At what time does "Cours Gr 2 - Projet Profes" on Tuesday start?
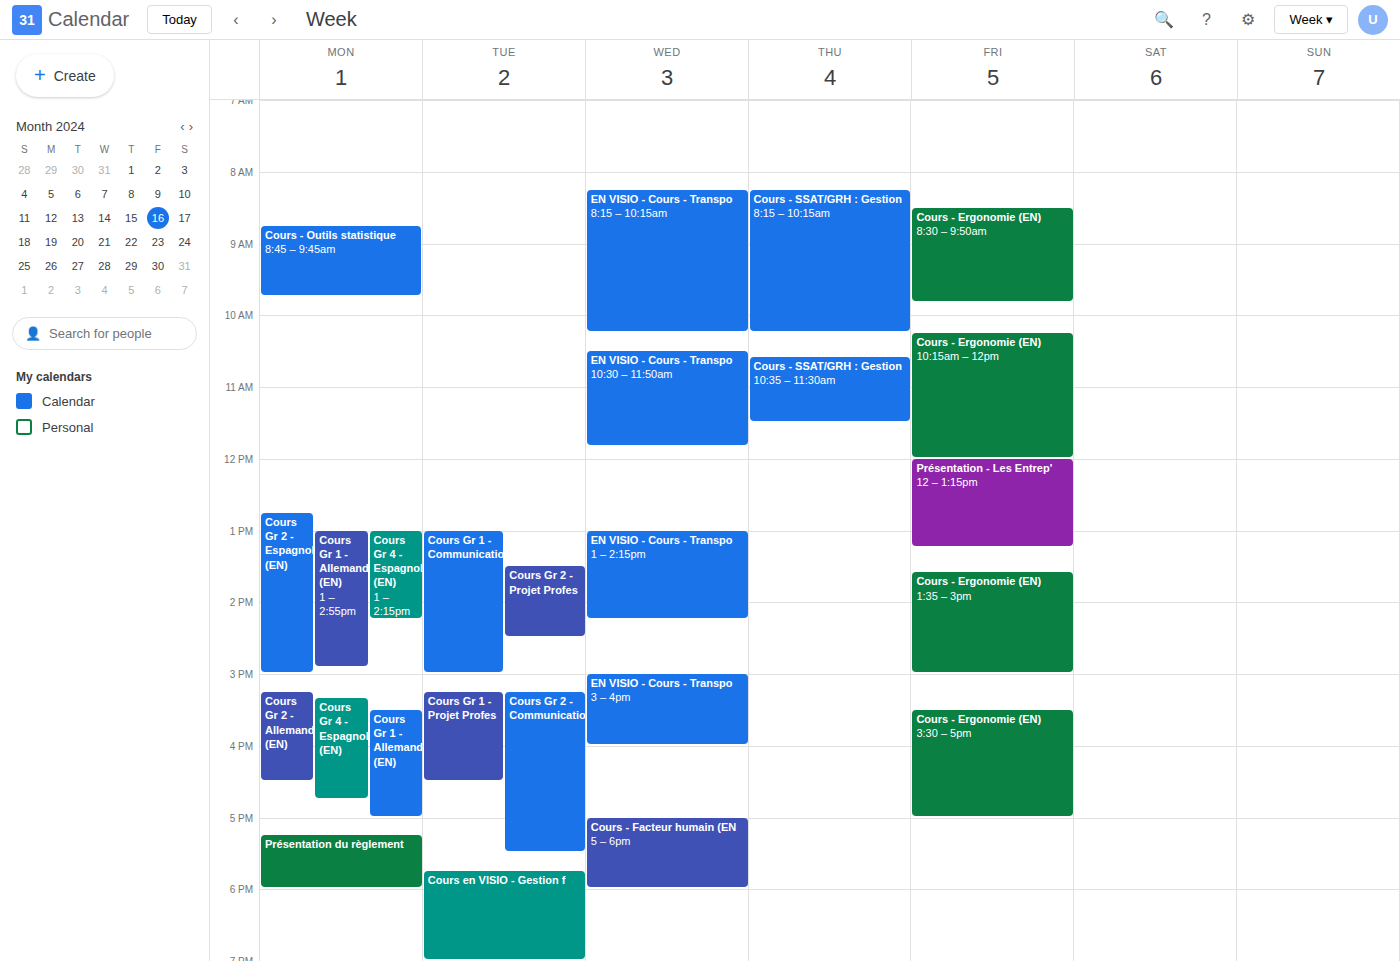
1:30 PM